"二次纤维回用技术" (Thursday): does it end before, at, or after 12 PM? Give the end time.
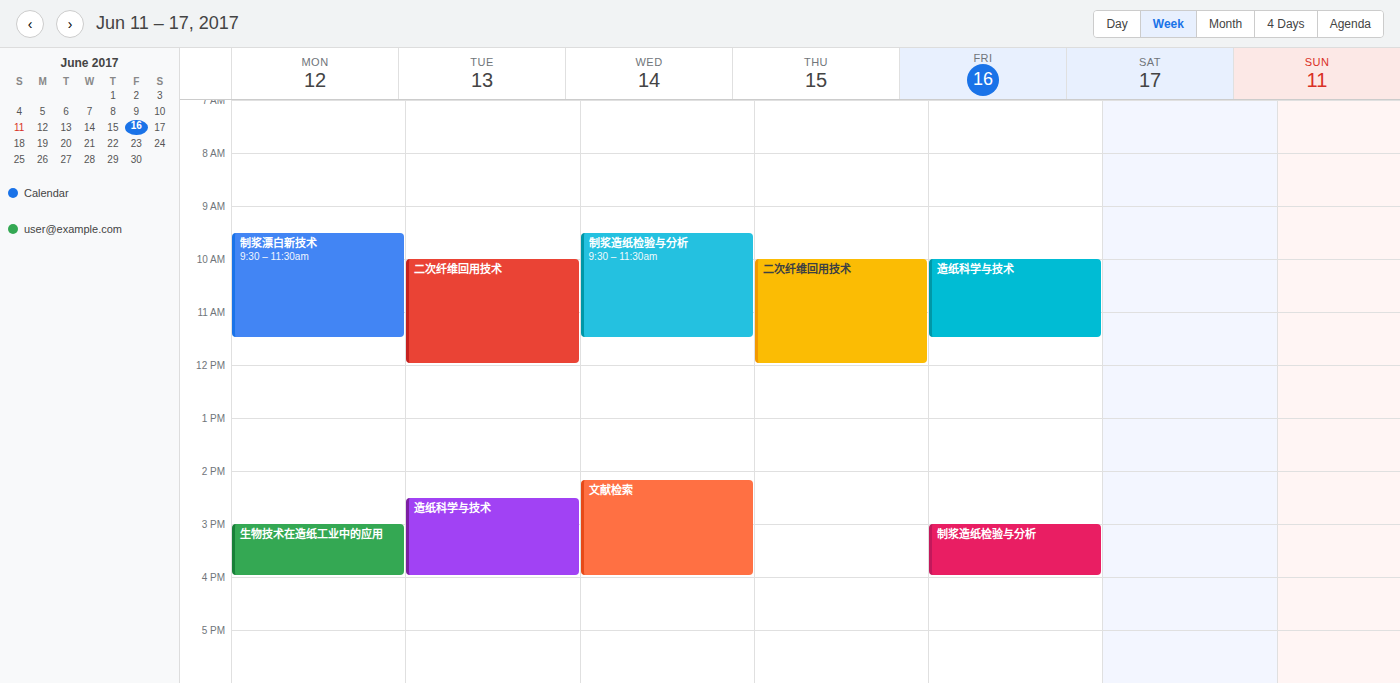
12:00 PM -- exactly at 12 PM, on the 12 PM line.